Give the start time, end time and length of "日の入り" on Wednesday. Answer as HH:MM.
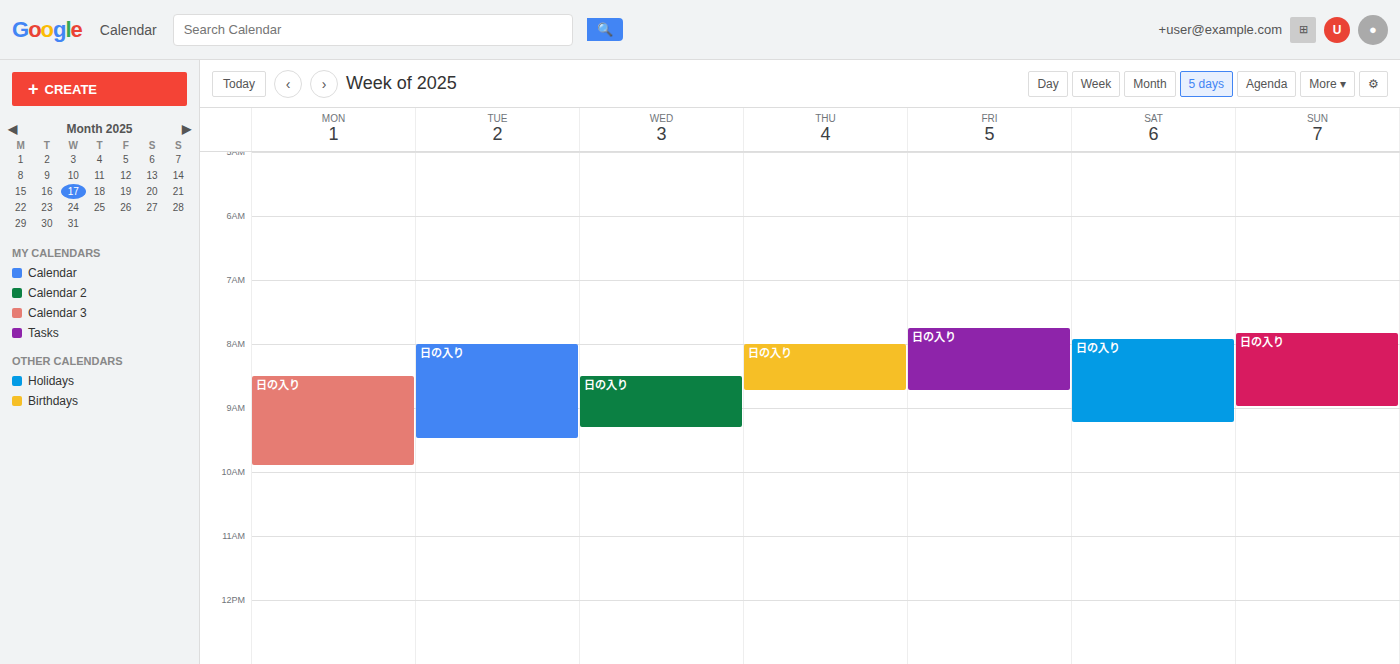
08:30 to 09:20, 50 minutes